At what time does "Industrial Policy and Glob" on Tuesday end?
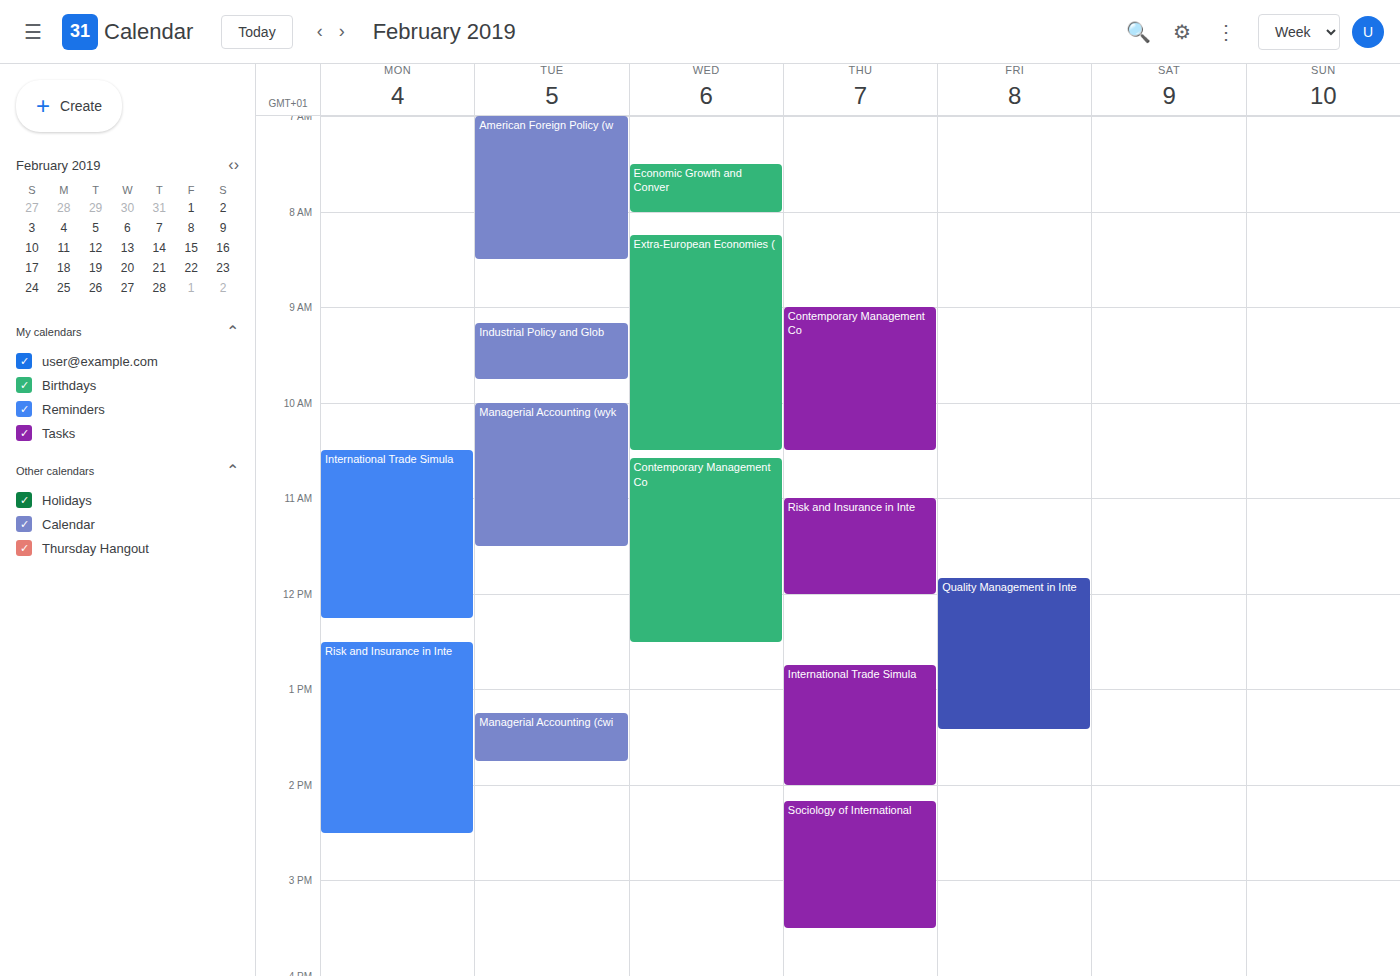
9:45 AM